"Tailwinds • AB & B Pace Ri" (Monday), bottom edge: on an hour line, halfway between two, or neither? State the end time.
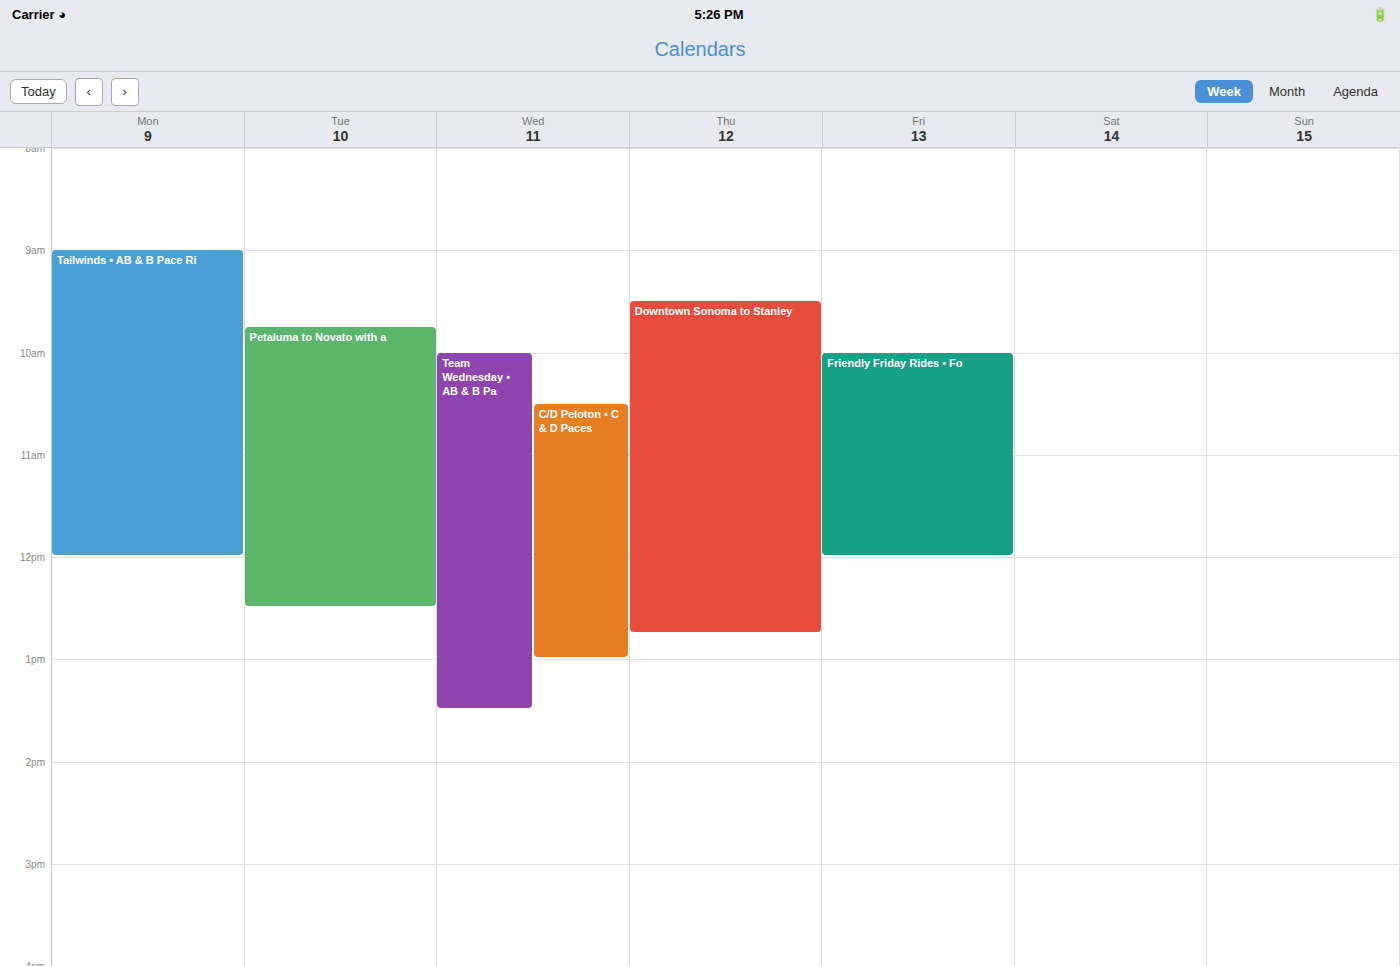
12:00 PM -- exactly on the 12 PM line.